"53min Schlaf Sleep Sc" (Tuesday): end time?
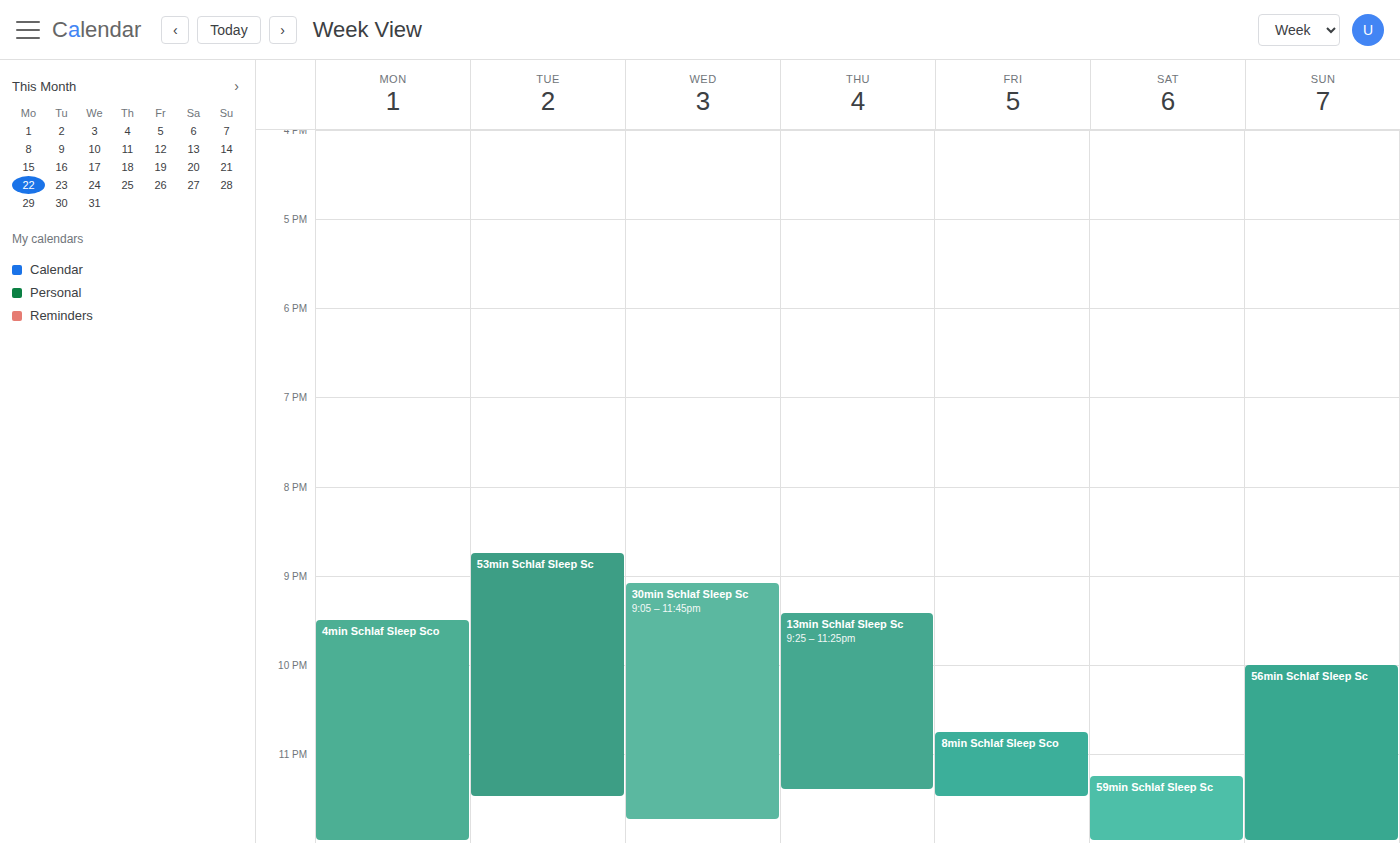
11:30 PM